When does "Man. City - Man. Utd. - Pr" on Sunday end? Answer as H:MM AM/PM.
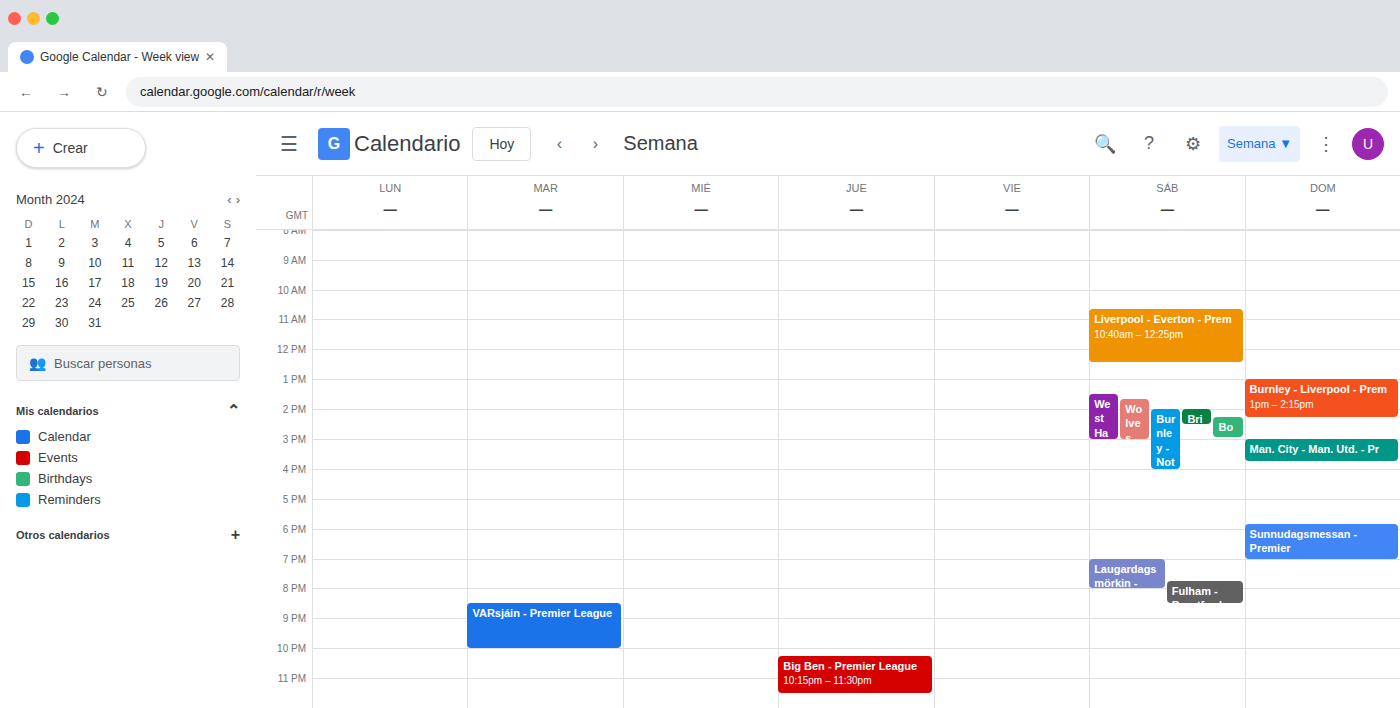
3:45 PM